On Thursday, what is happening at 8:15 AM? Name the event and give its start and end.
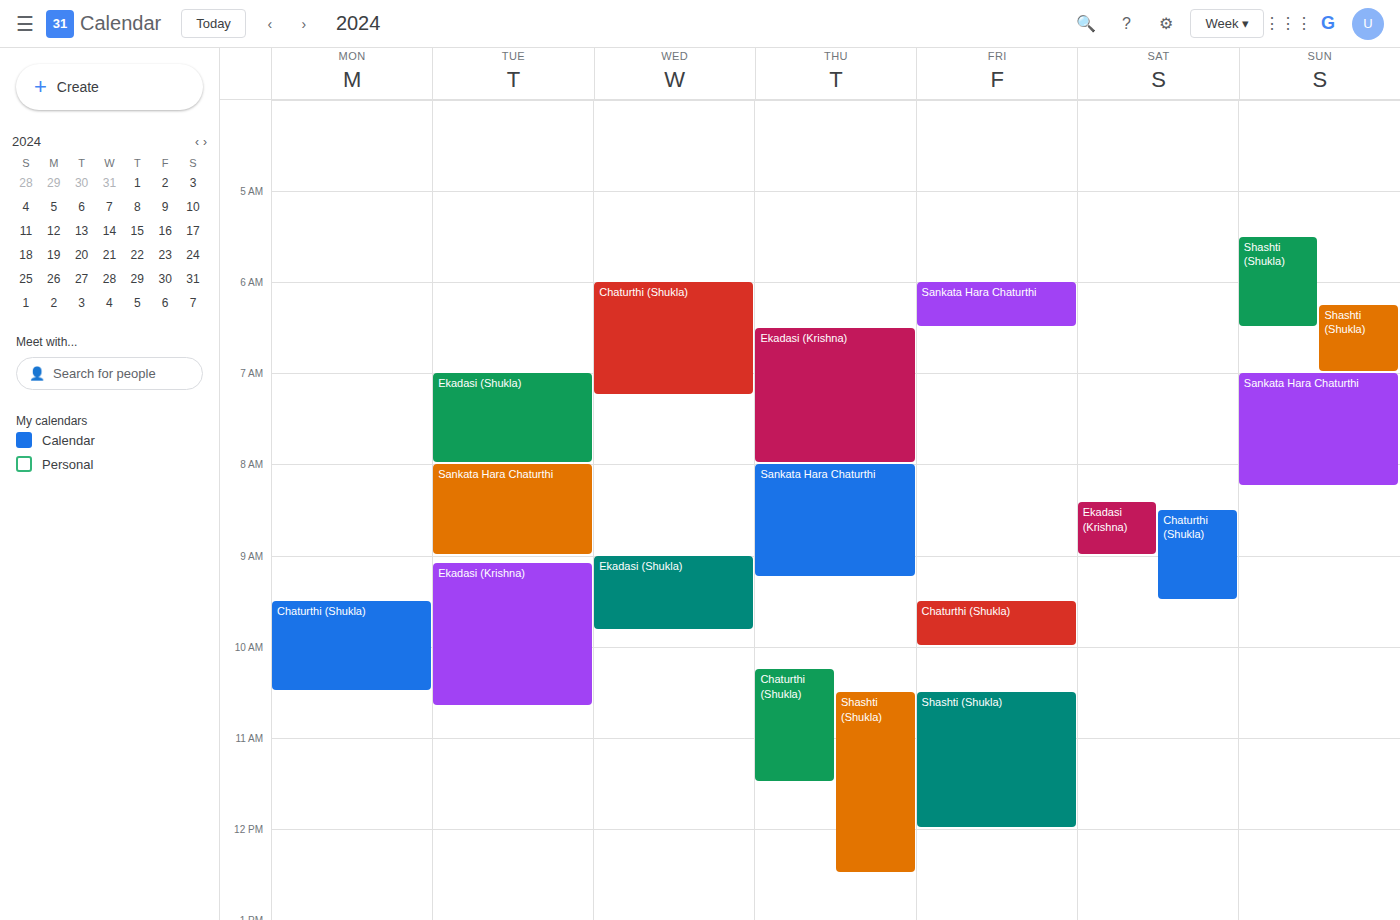
"Sankata Hara Chaturthi", 8:00 AM to 9:15 AM